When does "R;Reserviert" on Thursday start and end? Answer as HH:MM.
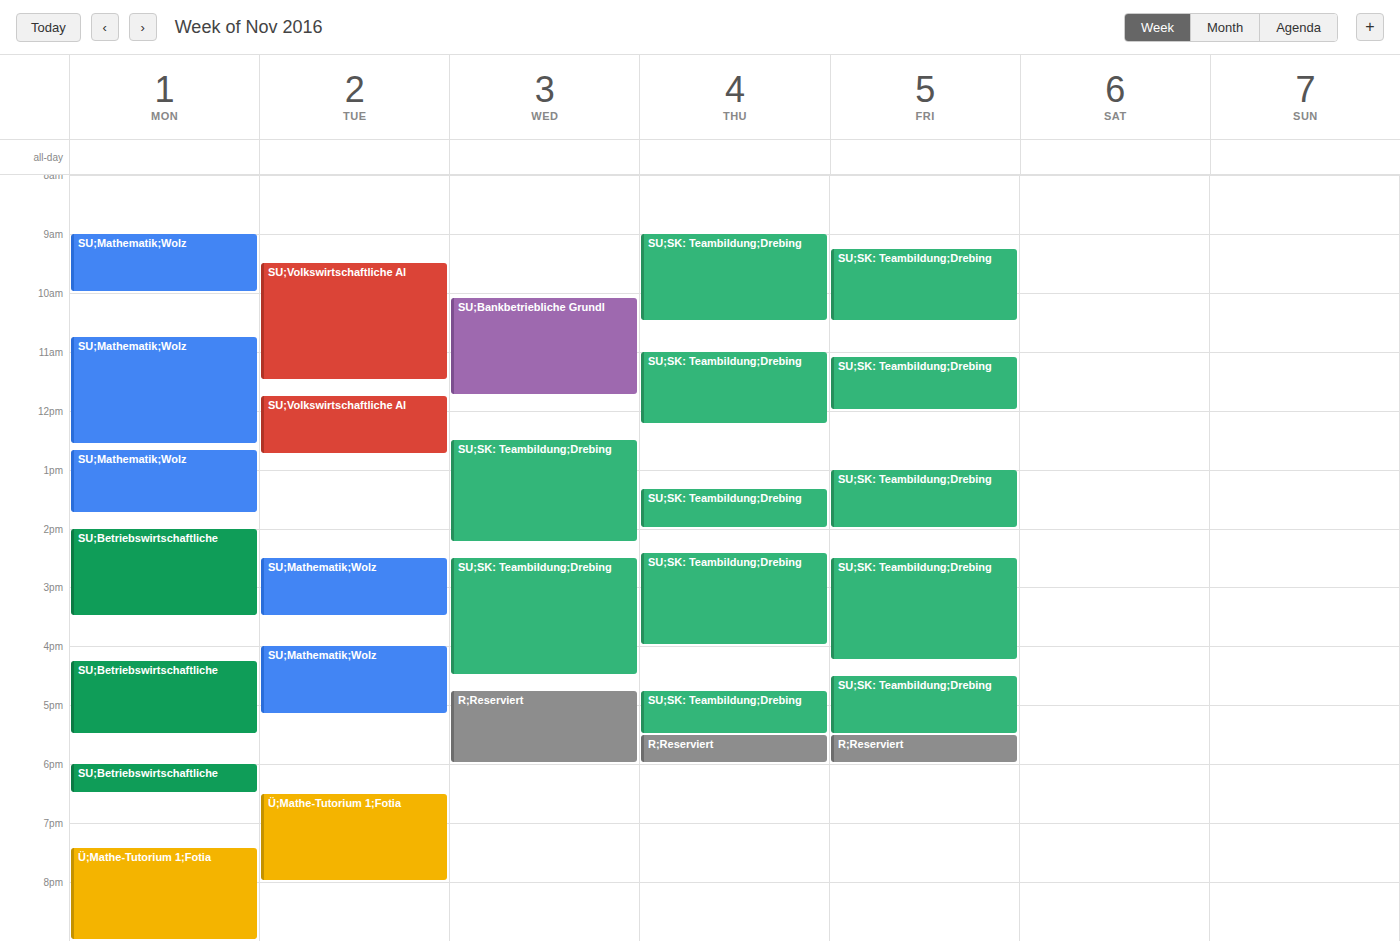
17:30 to 18:00